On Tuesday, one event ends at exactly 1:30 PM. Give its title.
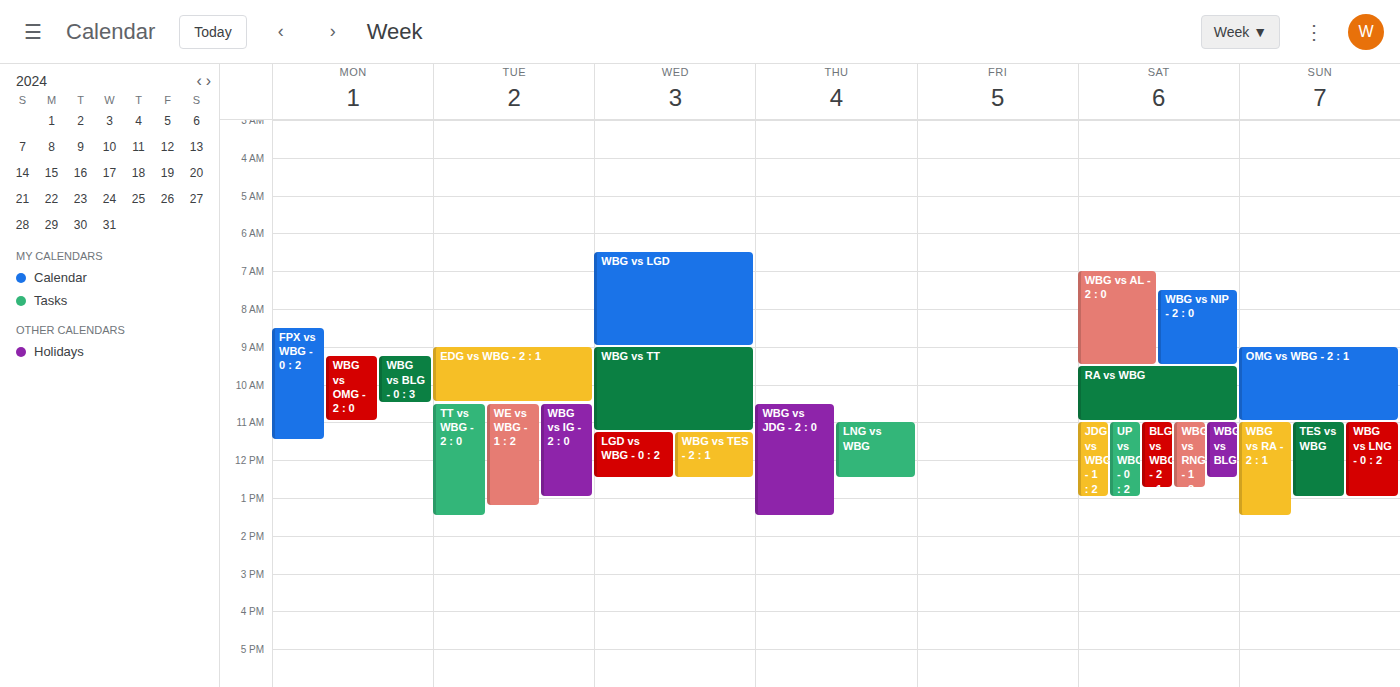
"TT vs WBG - 2 : 0"